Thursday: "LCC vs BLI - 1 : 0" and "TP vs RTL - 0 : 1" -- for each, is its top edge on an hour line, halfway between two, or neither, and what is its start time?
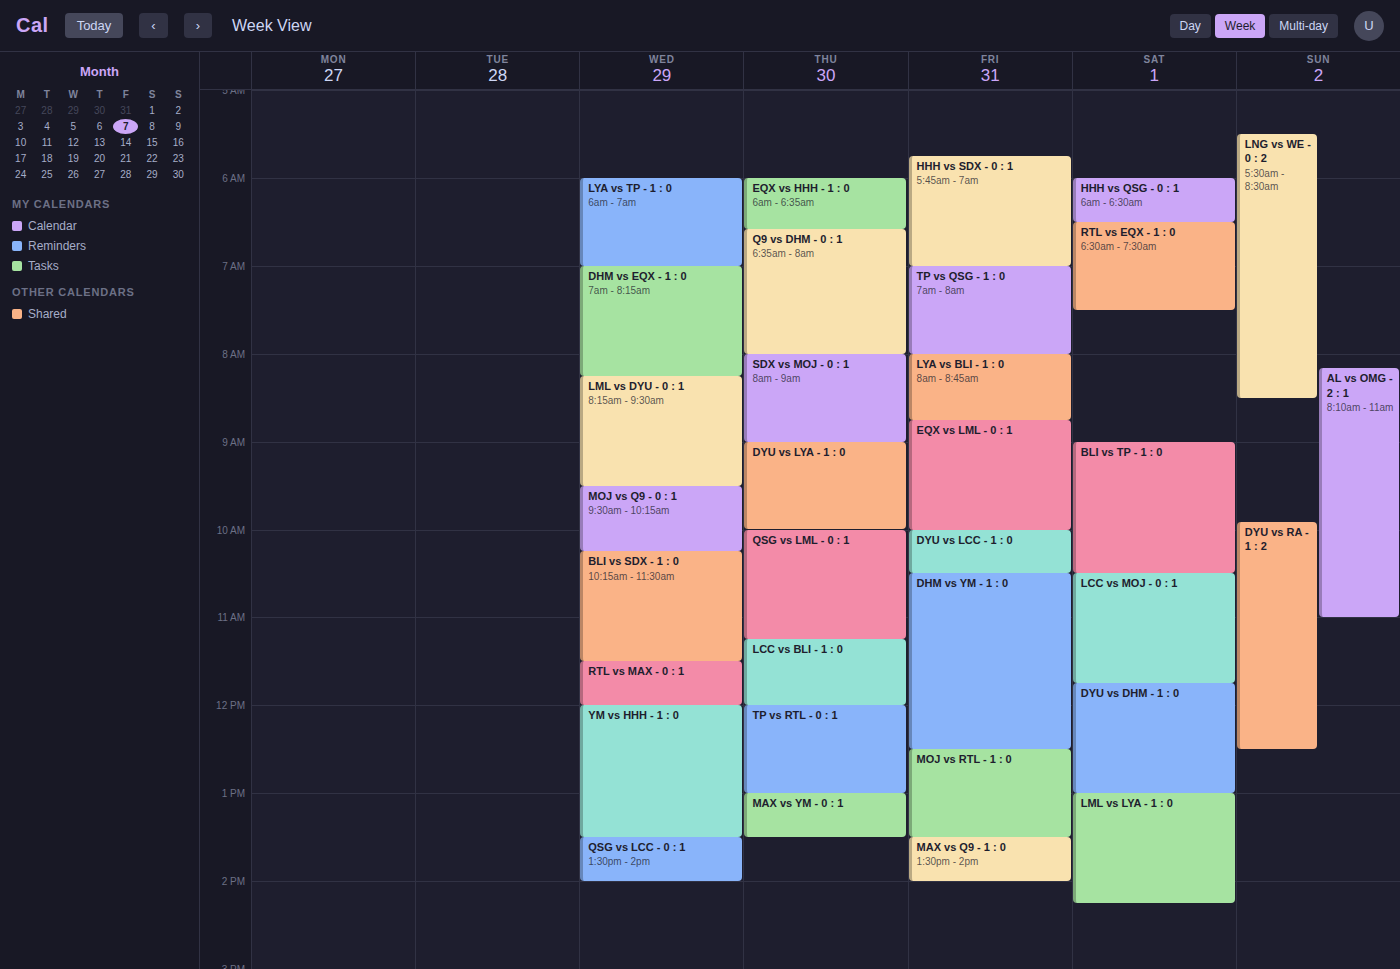
"LCC vs BLI - 1 : 0": 11:15 AM, neither: a quarter of the way from the 11 AM line to the 12 PM line. "TP vs RTL - 0 : 1": 12:00 PM, exactly on the 12 PM line.